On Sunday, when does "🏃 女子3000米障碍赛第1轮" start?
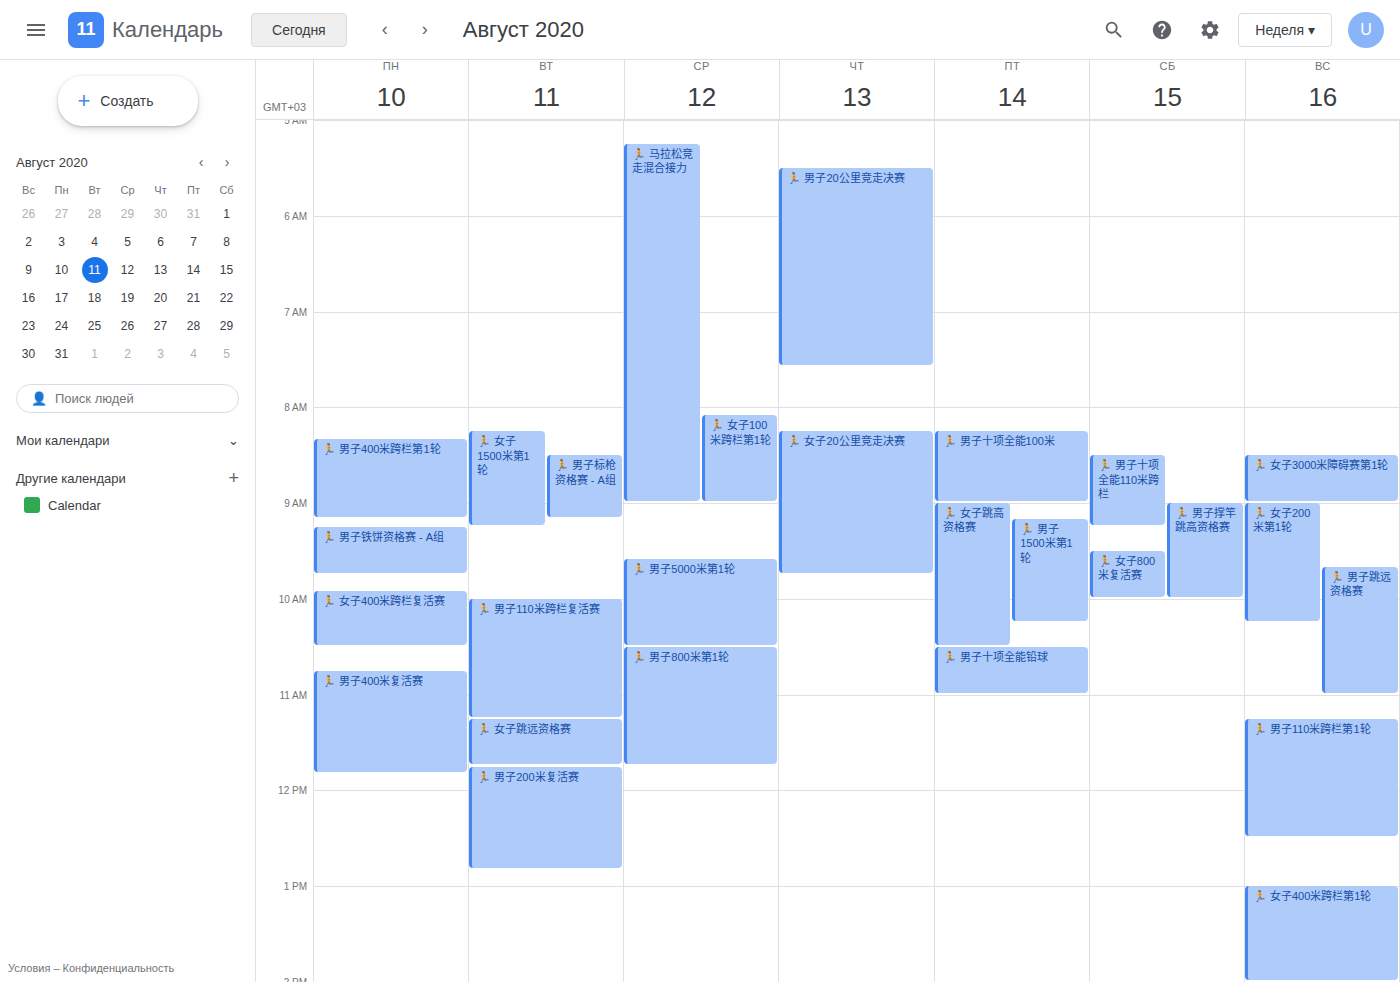
8:30 AM